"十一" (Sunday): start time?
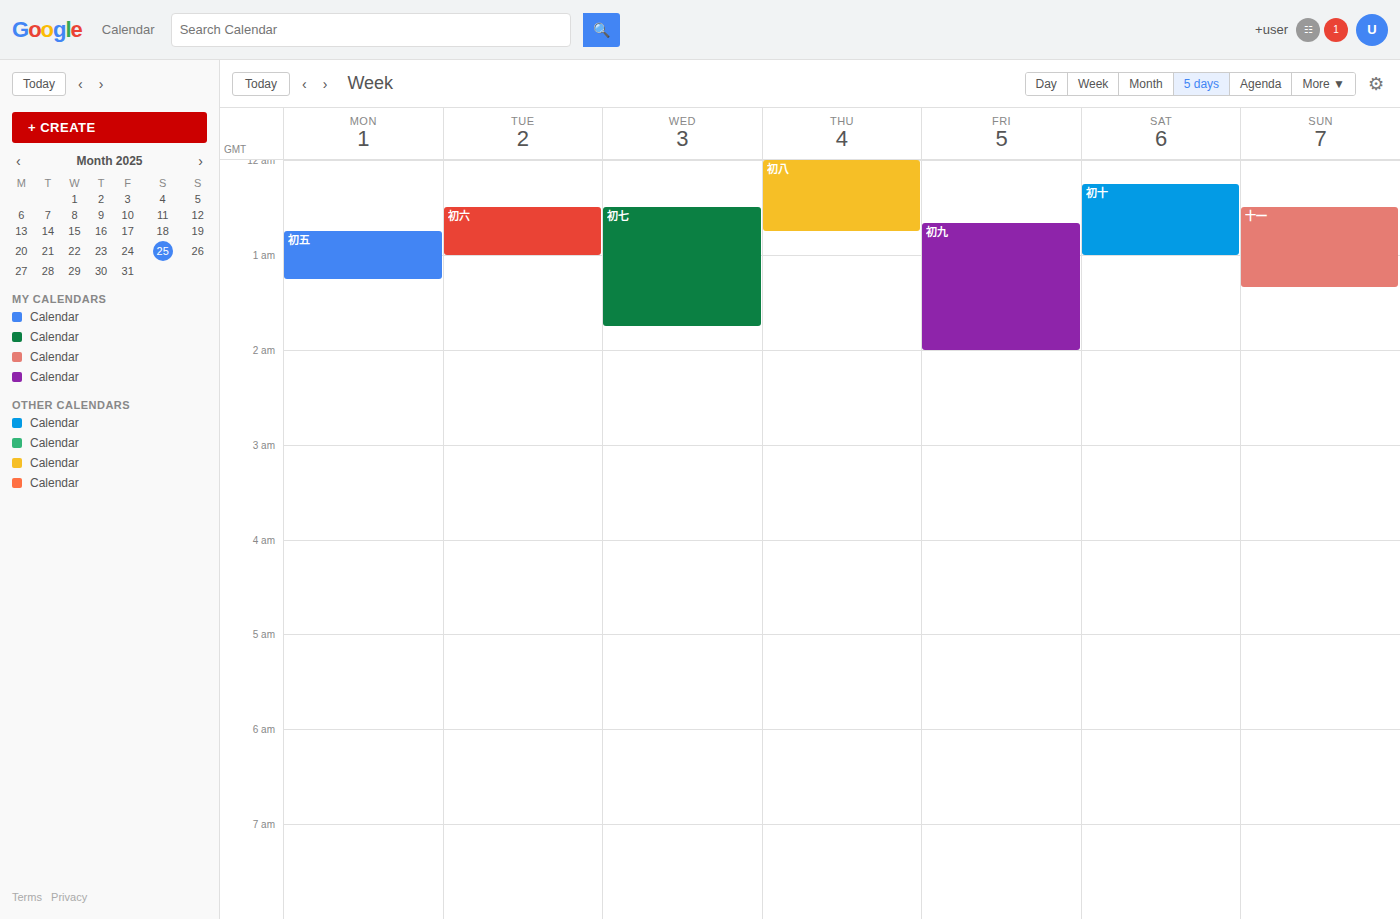
12:30 AM